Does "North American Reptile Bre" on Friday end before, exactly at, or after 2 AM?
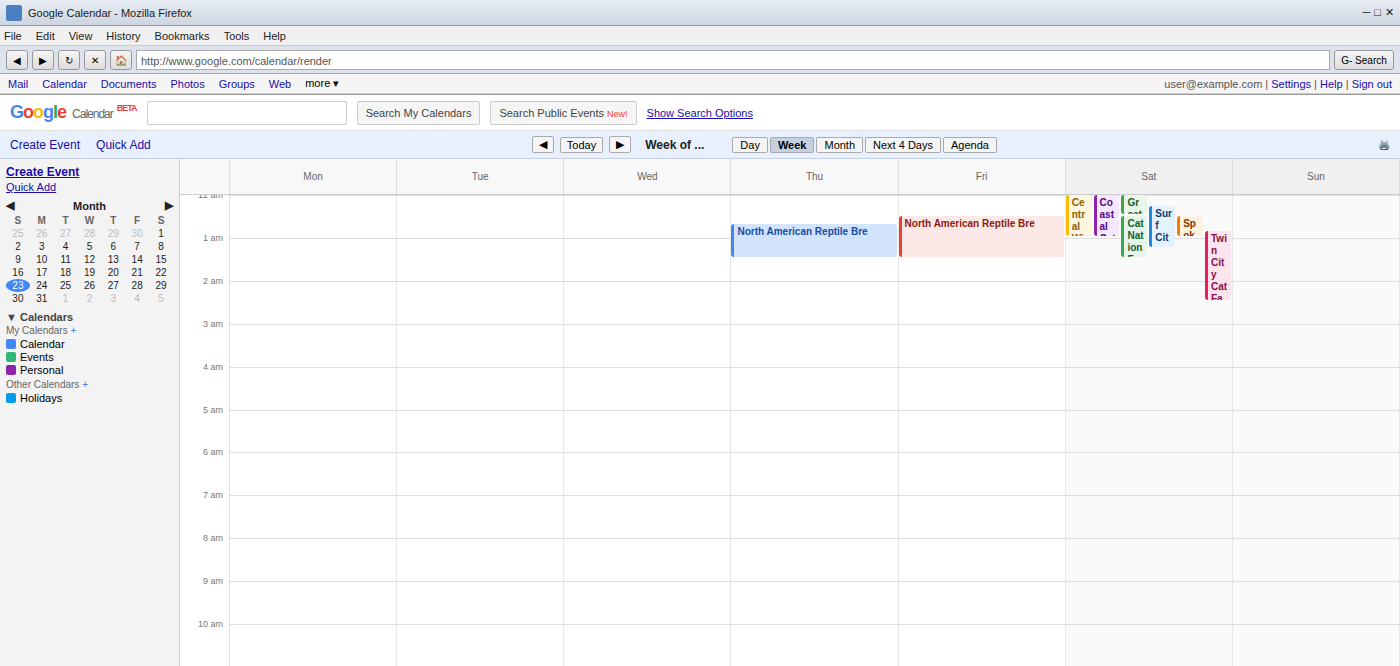
1:30 AM -- before 2 AM, 30 minutes above the 2 AM line.